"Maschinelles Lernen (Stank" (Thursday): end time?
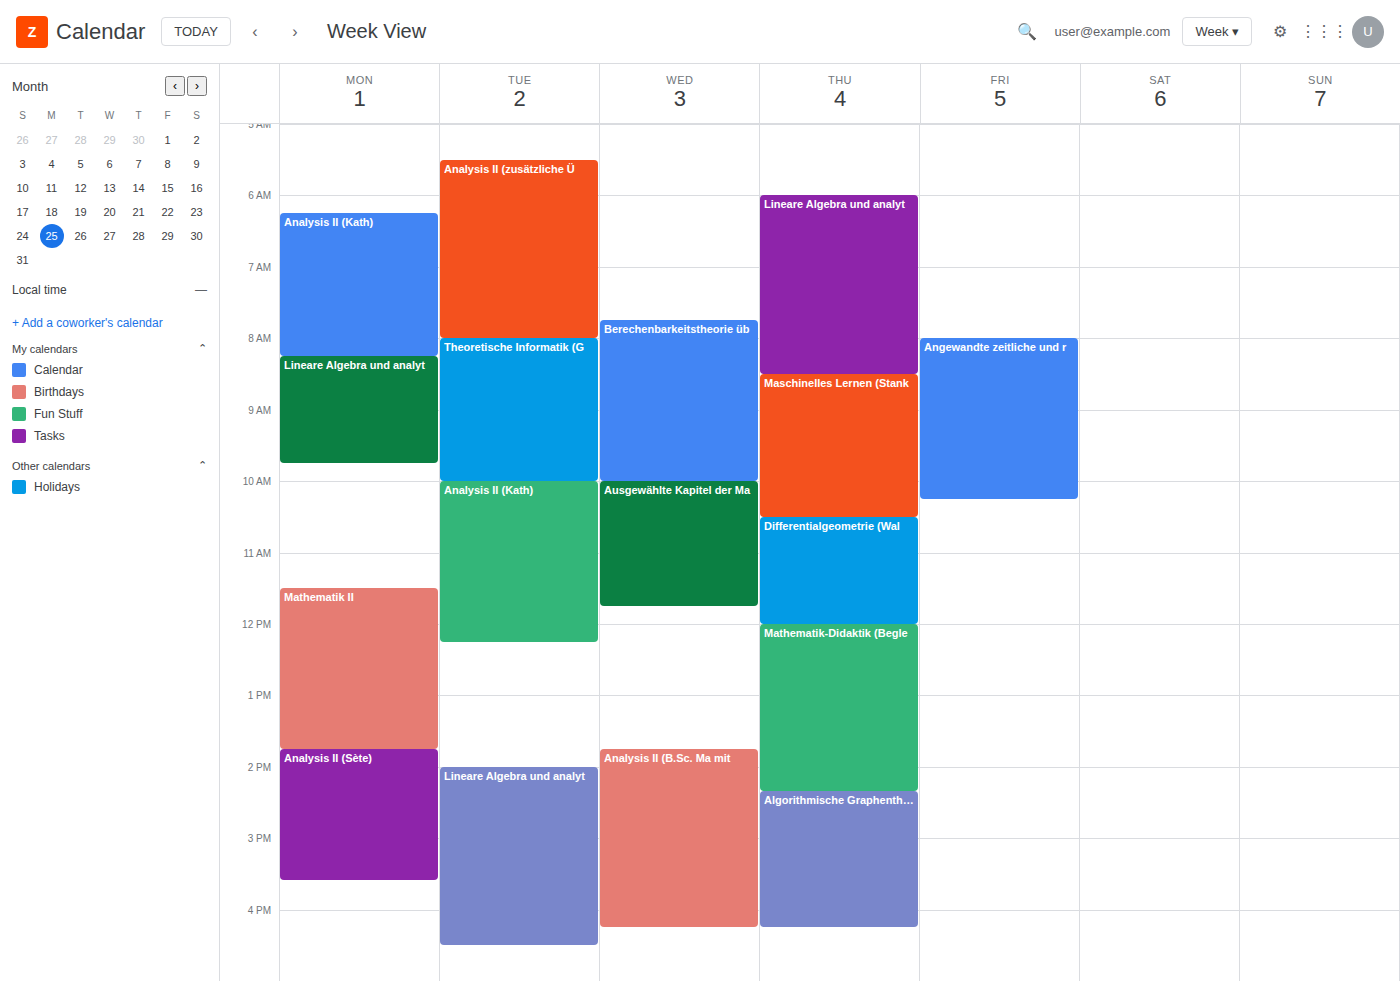
10:30 AM